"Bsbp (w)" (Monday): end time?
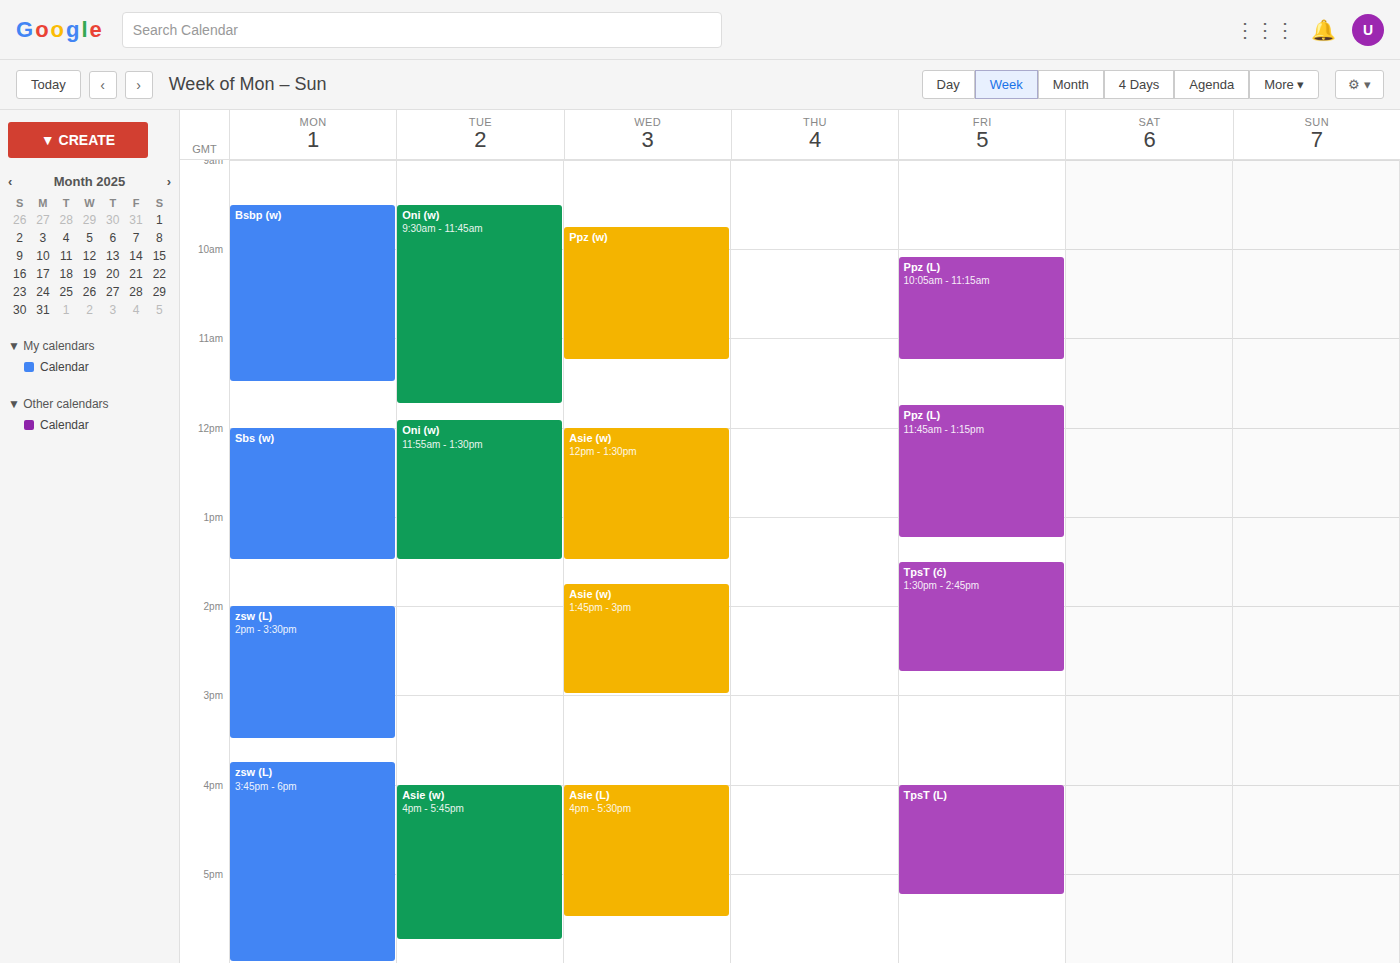
11:30 AM